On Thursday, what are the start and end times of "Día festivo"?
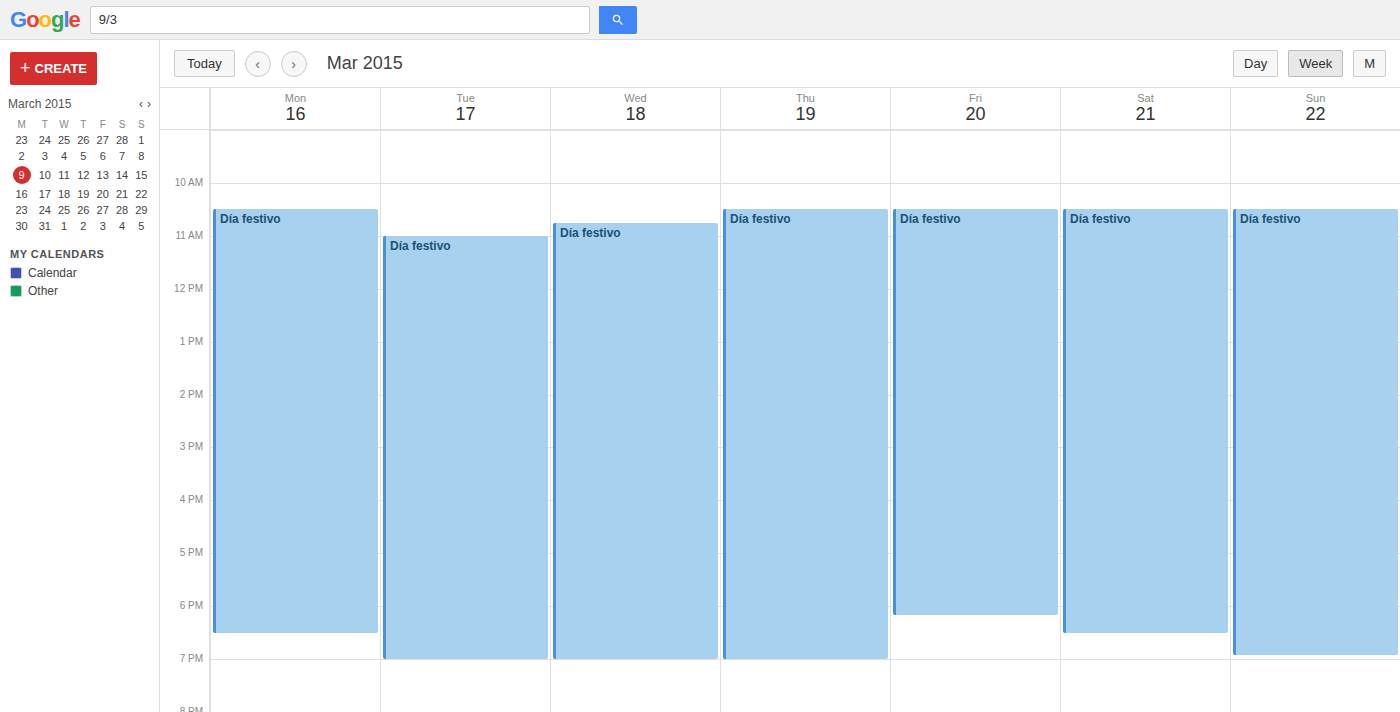
10:30 AM to 7:00 PM